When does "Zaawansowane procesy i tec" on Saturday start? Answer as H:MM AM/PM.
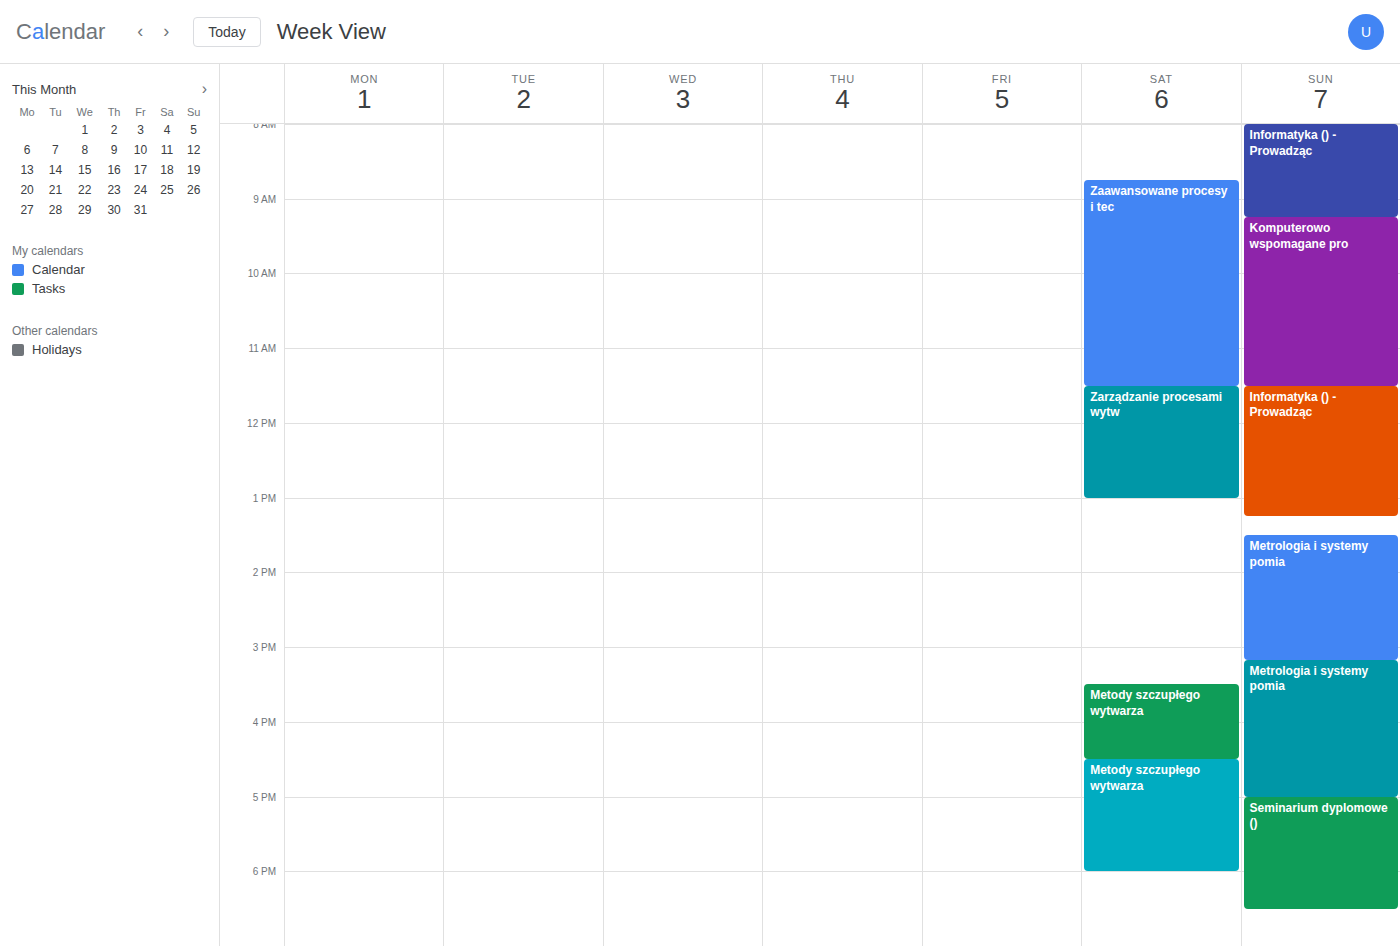
8:45 AM